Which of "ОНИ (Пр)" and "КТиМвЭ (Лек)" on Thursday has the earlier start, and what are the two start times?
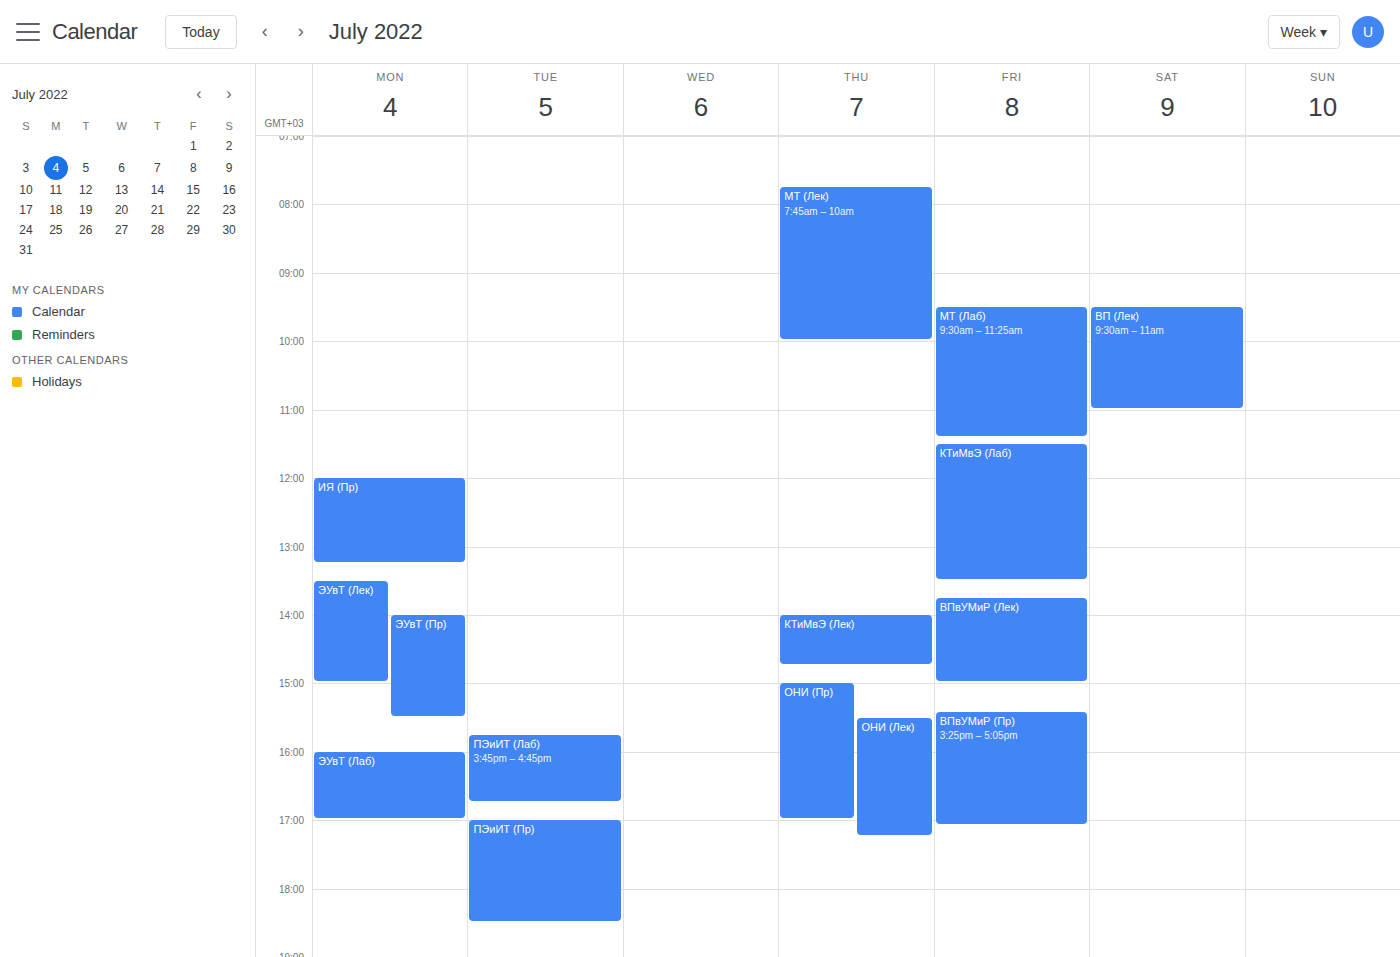
"КТиМвЭ (Лек)" 2:00 PM; "ОНИ (Пр)" 3:00 PM.